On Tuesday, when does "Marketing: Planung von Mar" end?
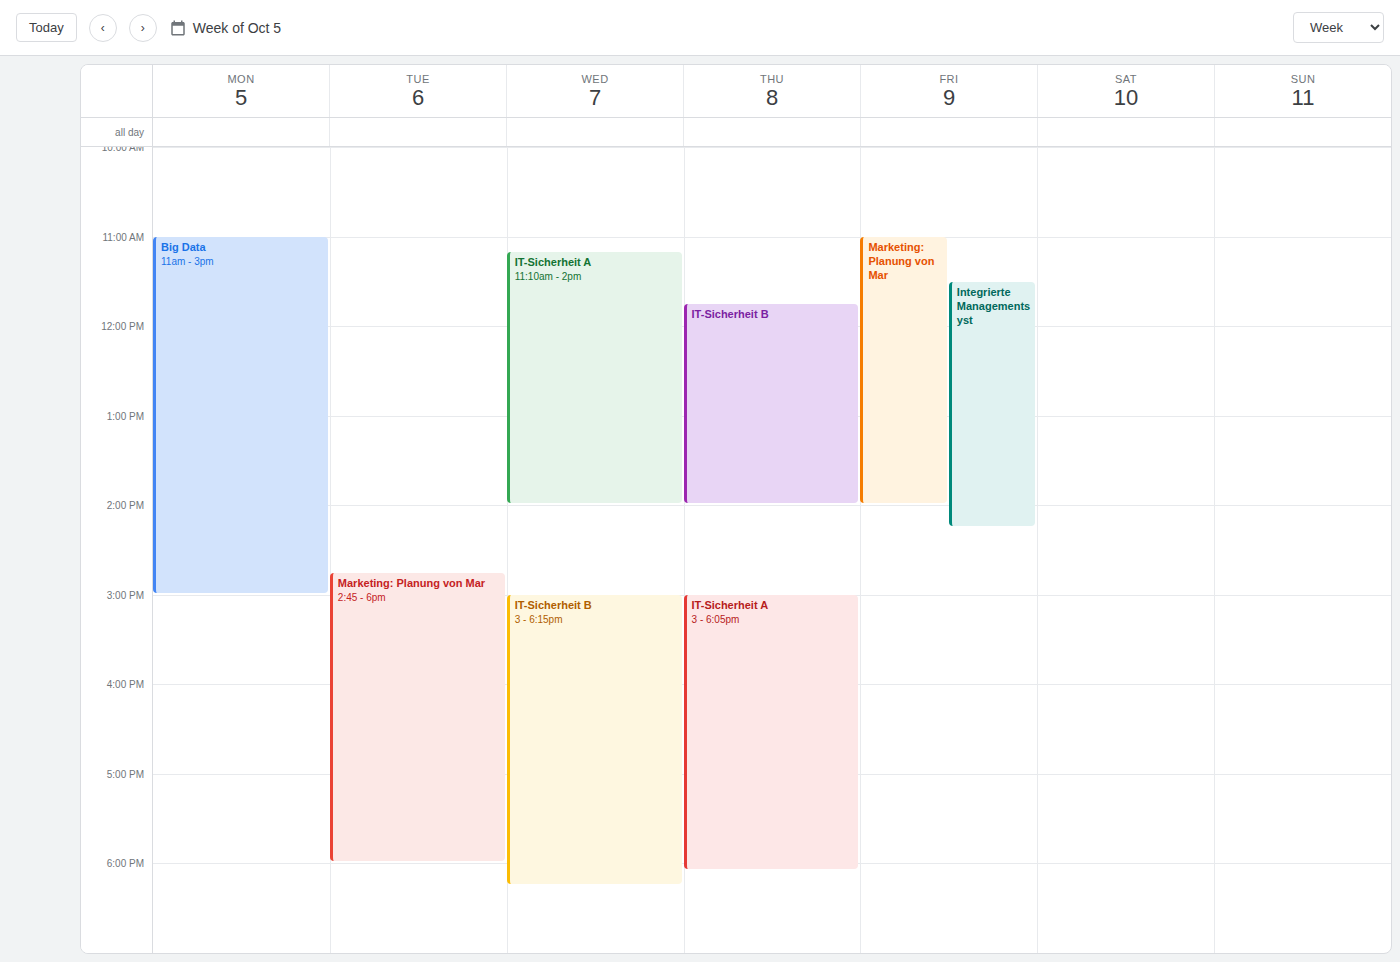
6:00 PM